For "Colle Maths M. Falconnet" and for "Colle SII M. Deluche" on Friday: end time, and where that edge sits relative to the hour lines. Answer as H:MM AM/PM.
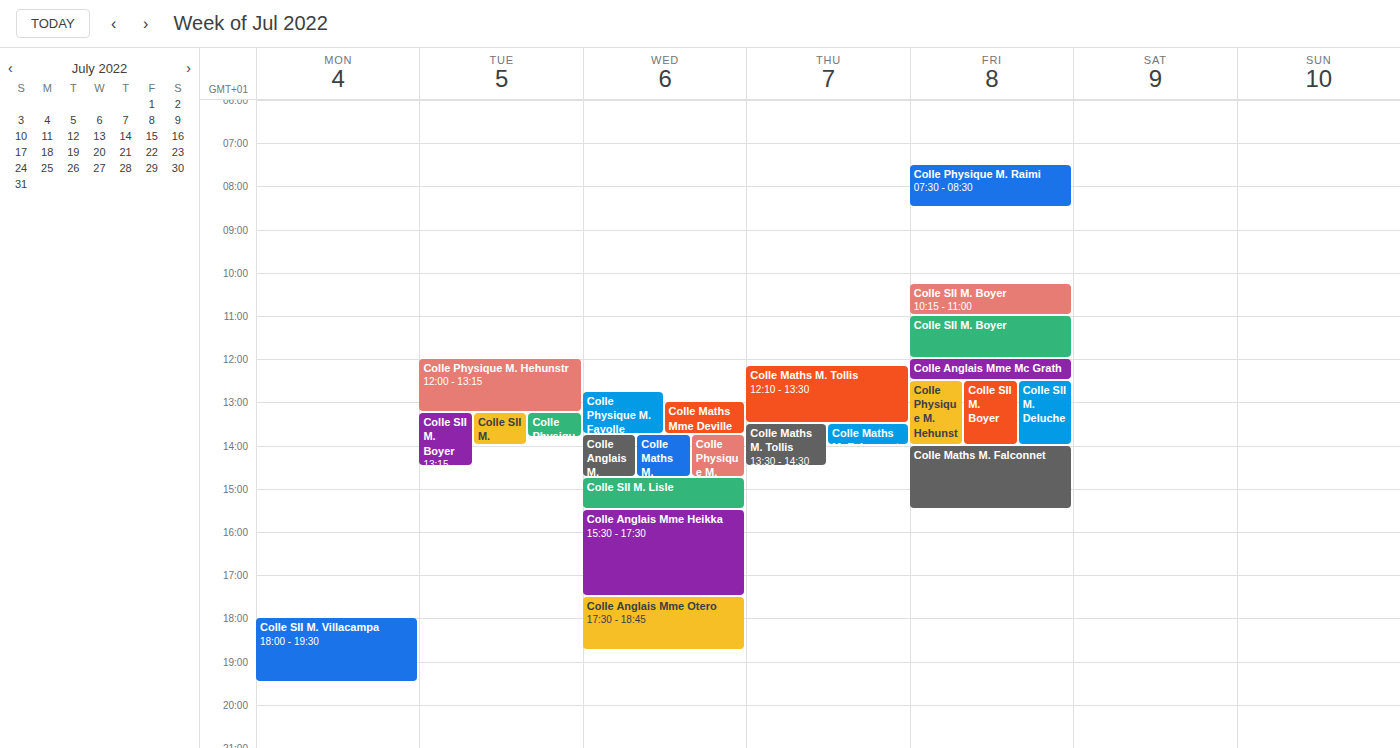
"Colle Maths M. Falconnet": 3:30 PM, halfway between the 3 PM and 4 PM lines. "Colle SII M. Deluche": 2:00 PM, exactly on the 2 PM line.